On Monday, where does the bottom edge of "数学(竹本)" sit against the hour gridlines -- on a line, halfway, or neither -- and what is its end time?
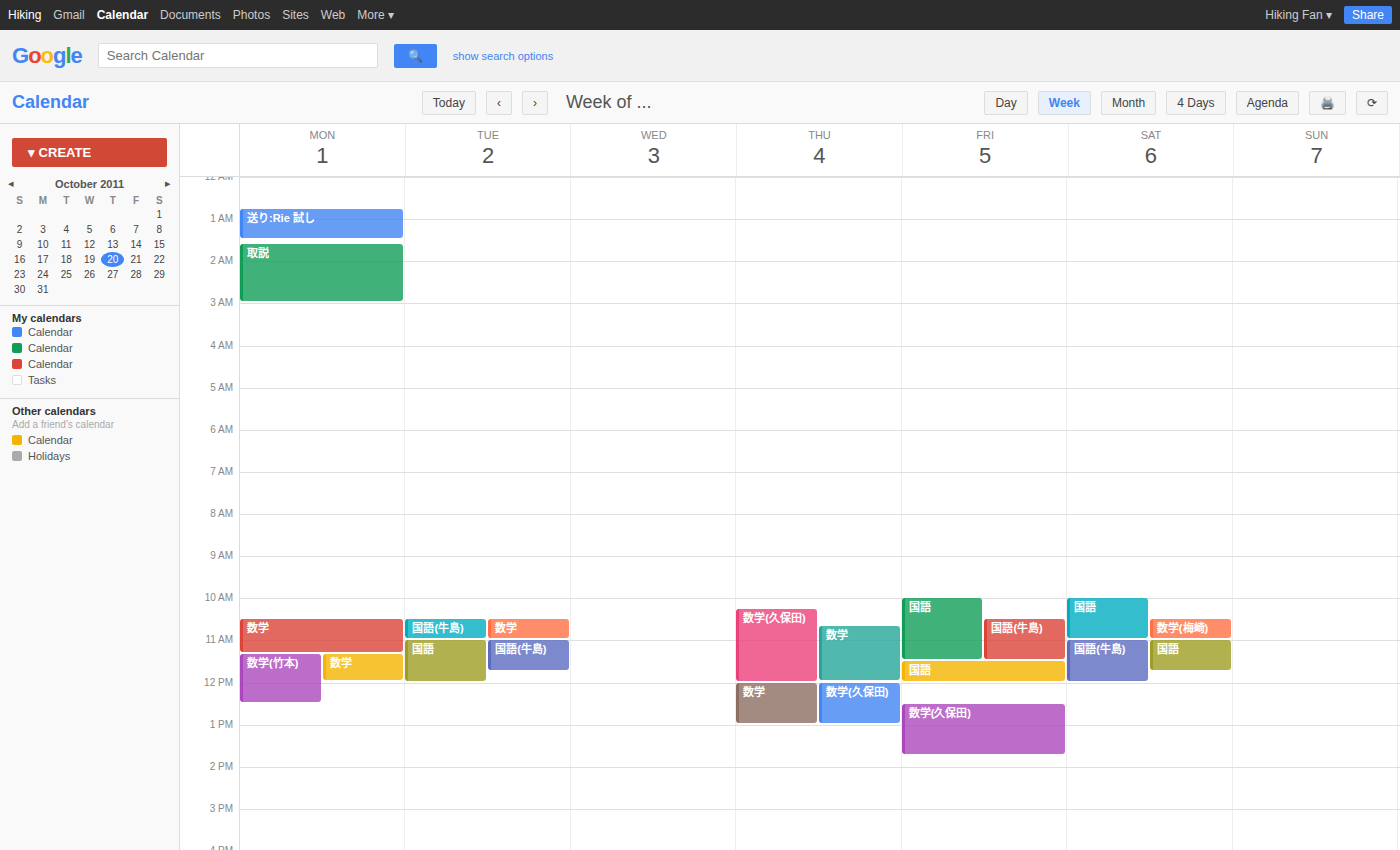
12:30 PM -- halfway between the 12 PM and 1 PM lines.